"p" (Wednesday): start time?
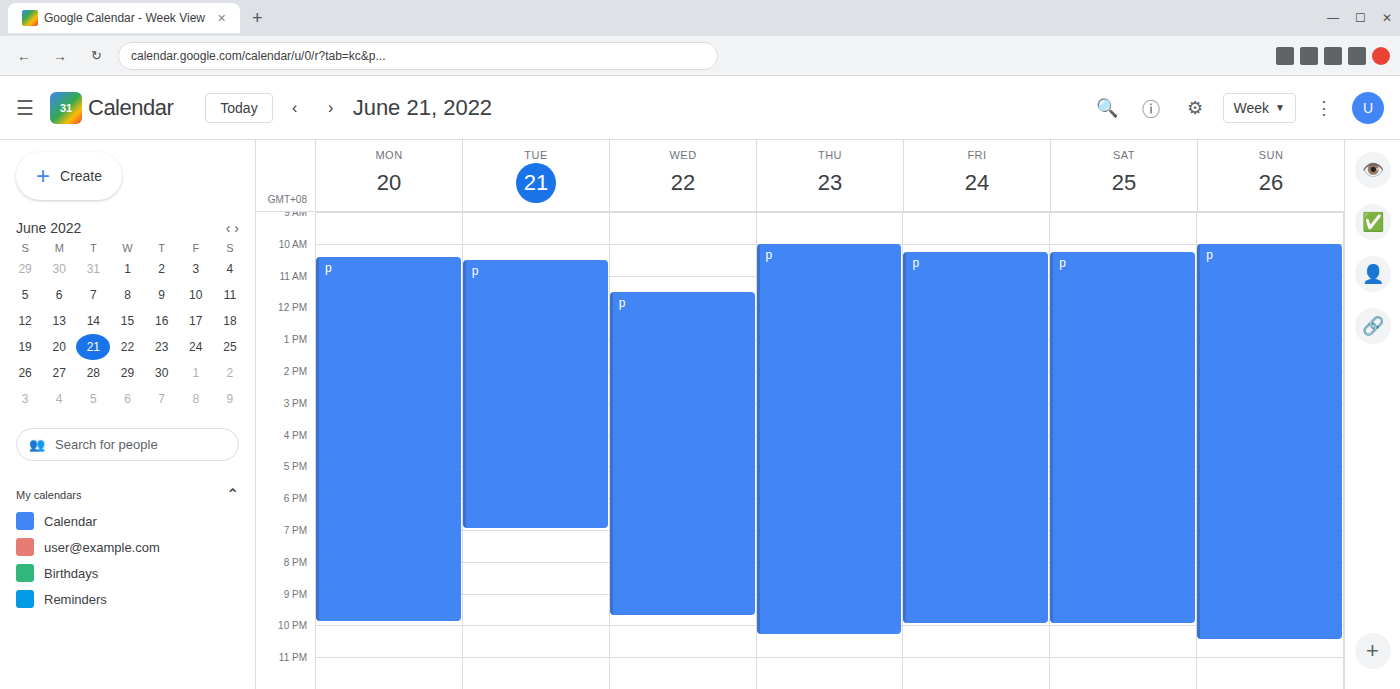
11:30 AM